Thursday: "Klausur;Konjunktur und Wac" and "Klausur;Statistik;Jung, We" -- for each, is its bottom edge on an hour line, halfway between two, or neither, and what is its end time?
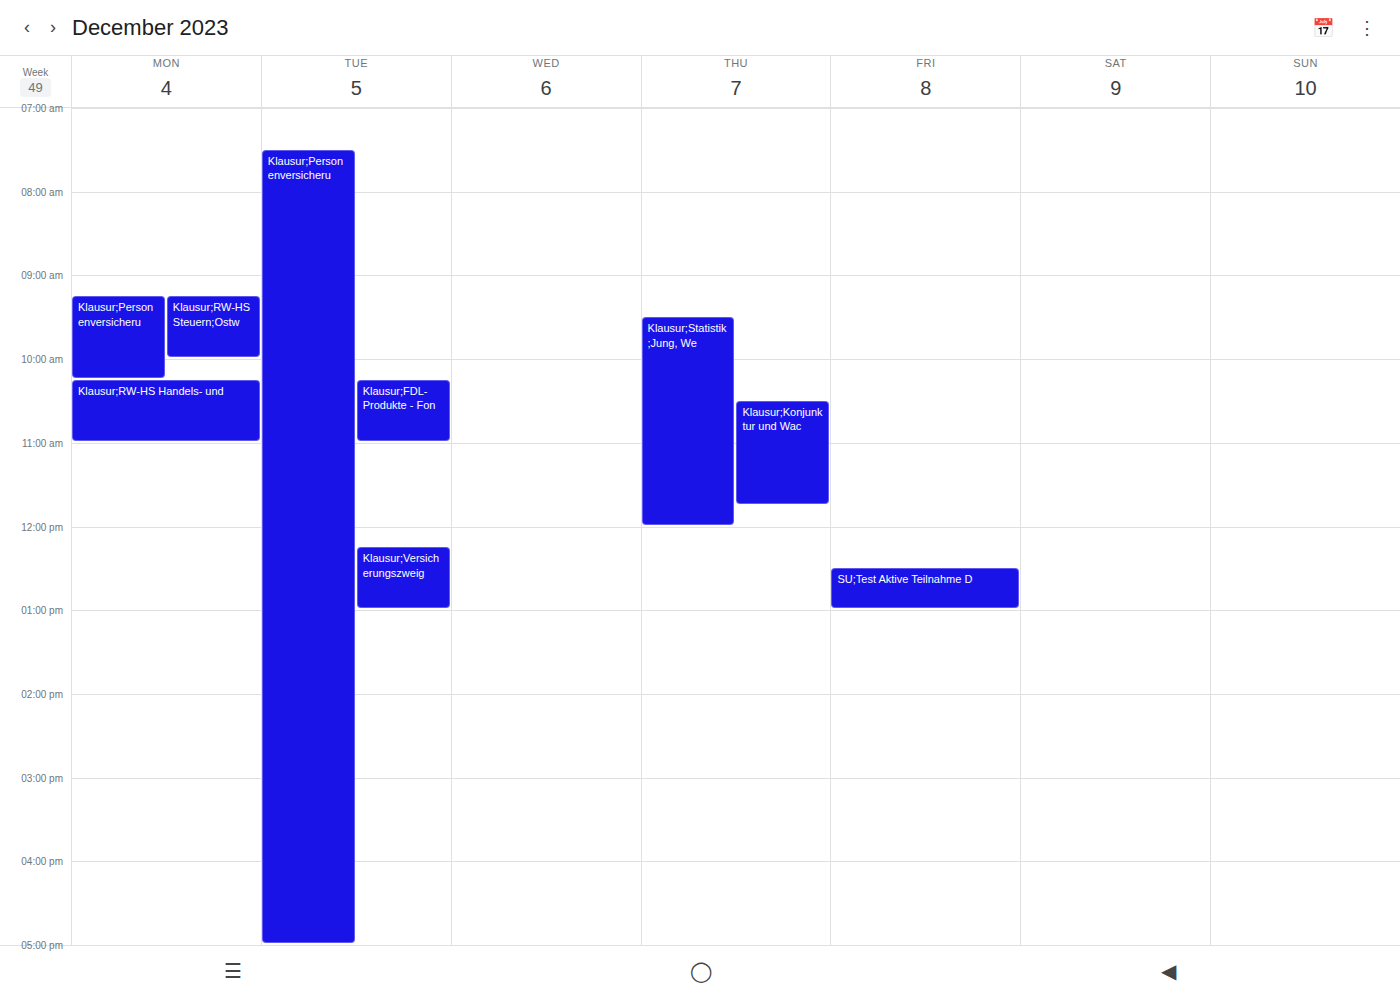
"Klausur;Konjunktur und Wac": 11:45 AM, neither: three quarters of the way from the 11 AM line to the 12 PM line. "Klausur;Statistik;Jung, We": 12:00 PM, exactly on the 12 PM line.